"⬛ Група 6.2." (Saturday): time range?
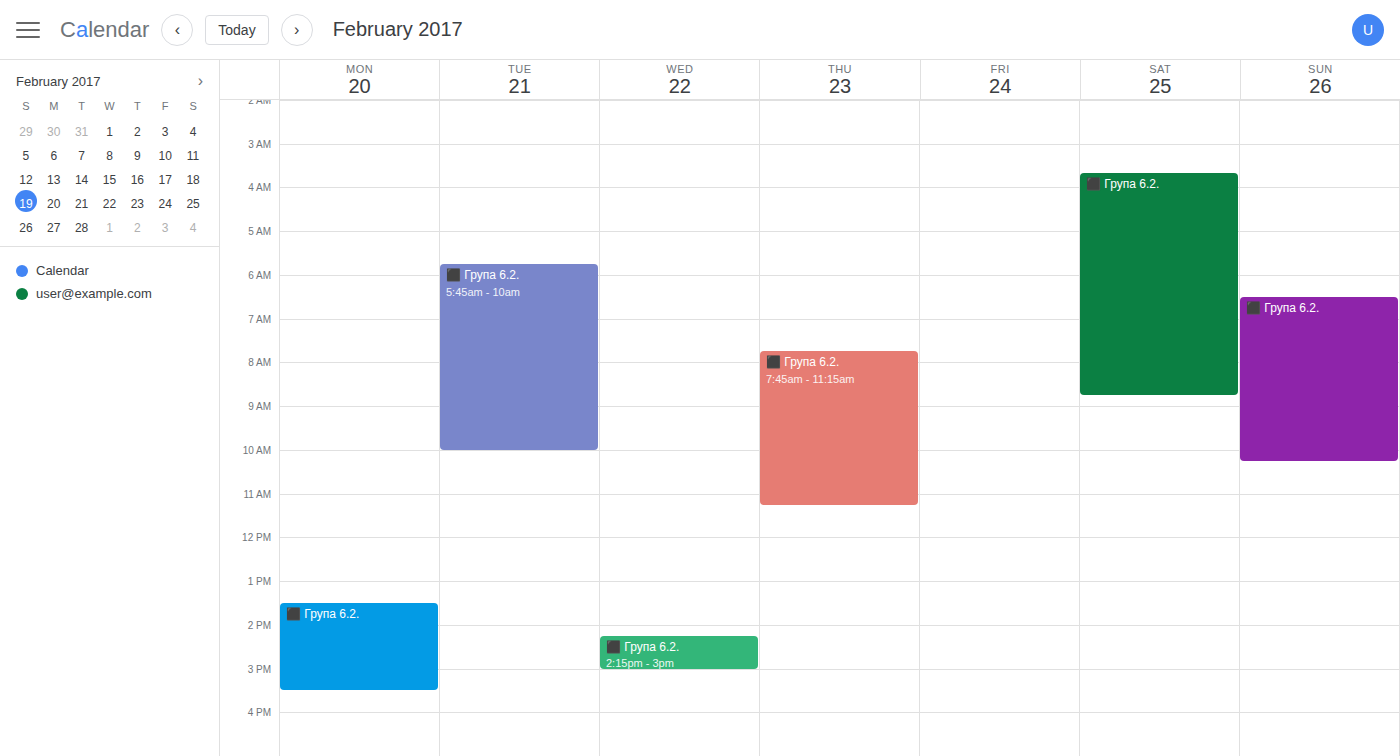
3:40 AM to 8:45 AM